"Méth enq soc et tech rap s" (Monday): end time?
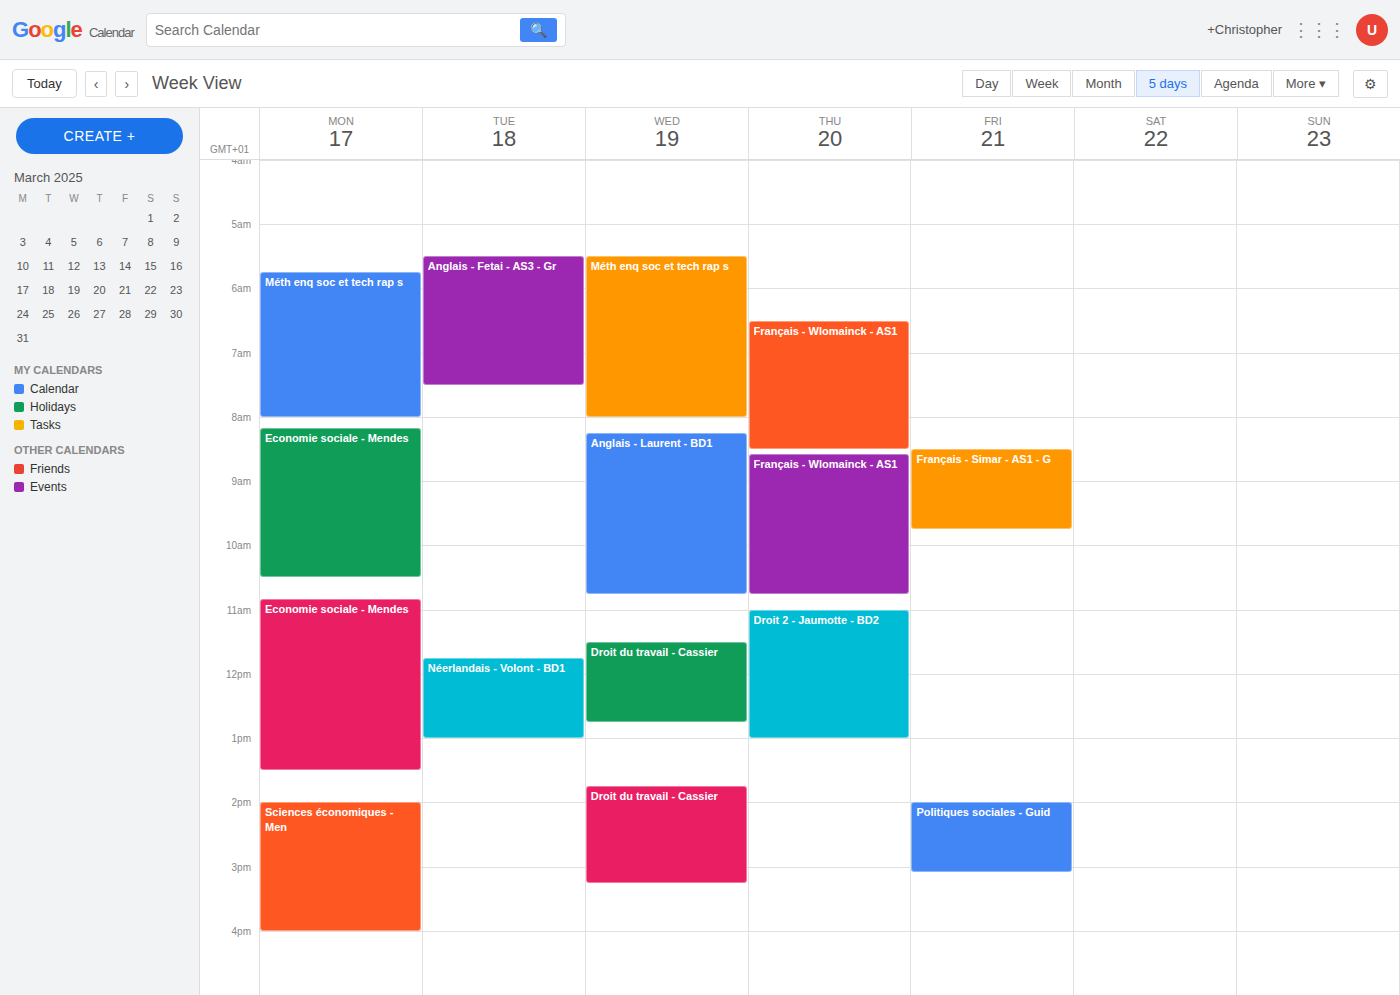
8:00 AM